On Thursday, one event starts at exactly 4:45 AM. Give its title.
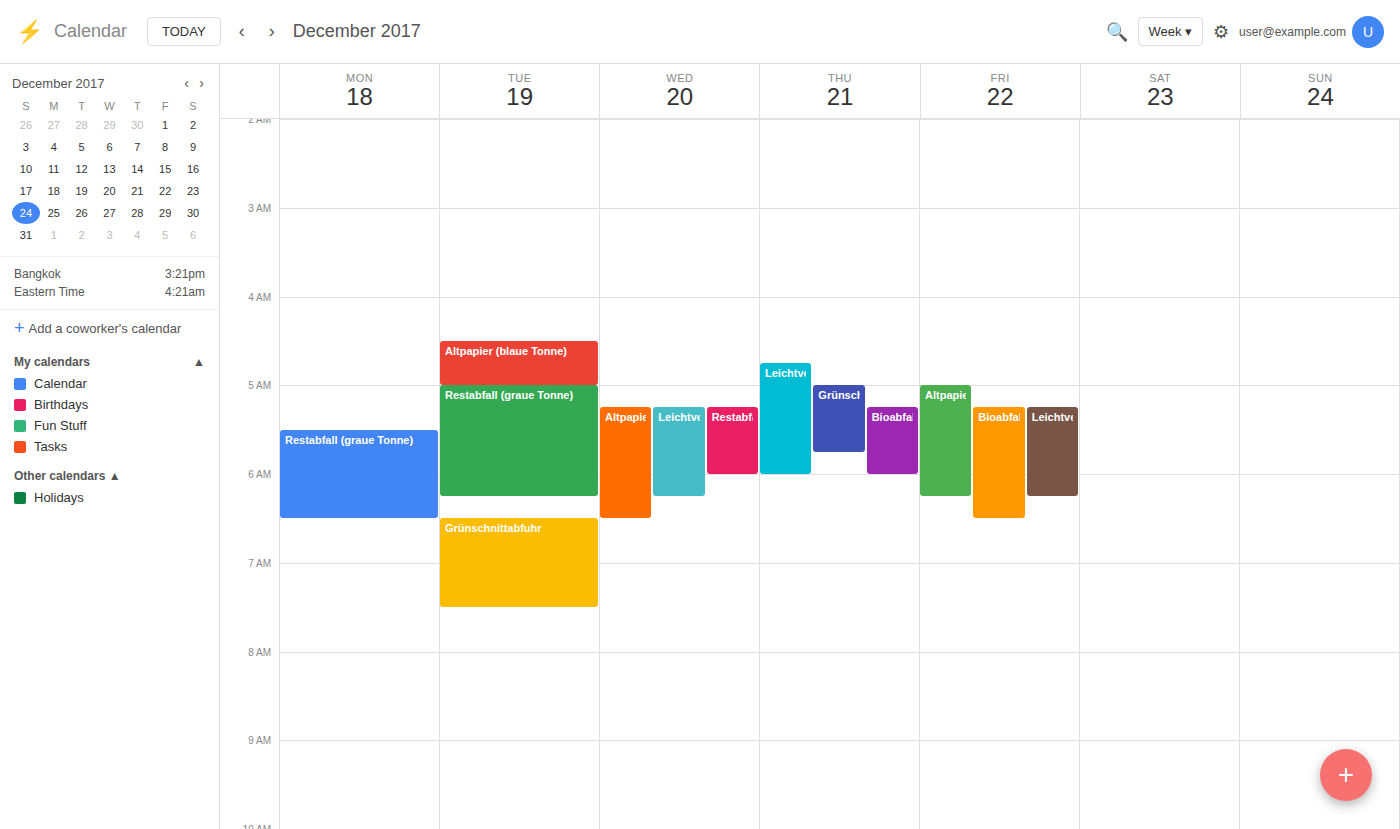
"Leichtverpackungen (Gelbe"